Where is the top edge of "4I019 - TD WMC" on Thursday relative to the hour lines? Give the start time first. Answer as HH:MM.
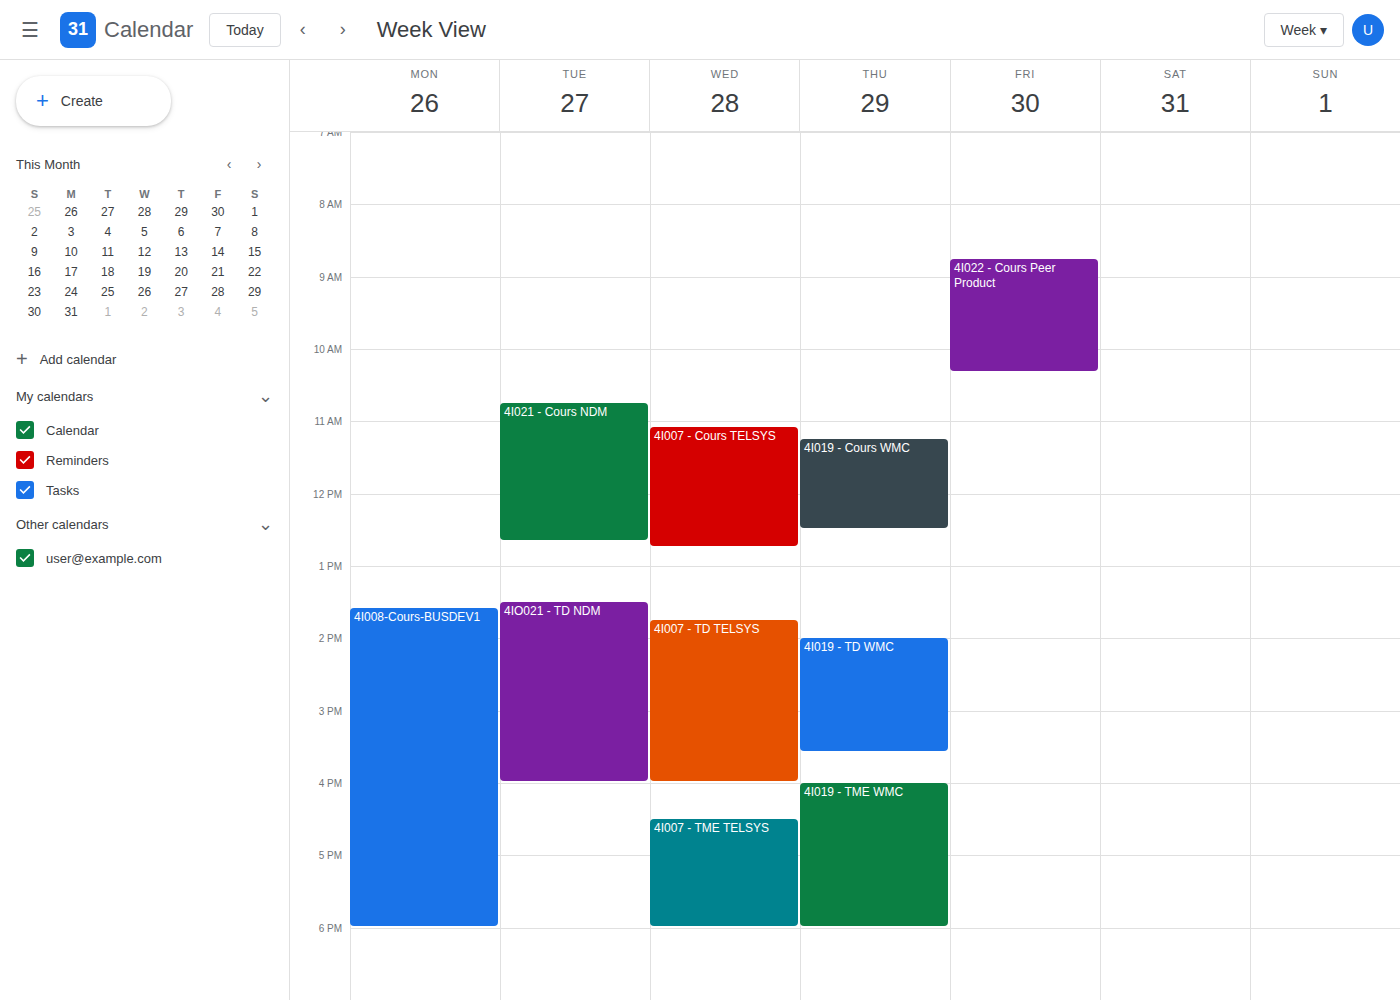
14:00 -- exactly on the 14:00 line.